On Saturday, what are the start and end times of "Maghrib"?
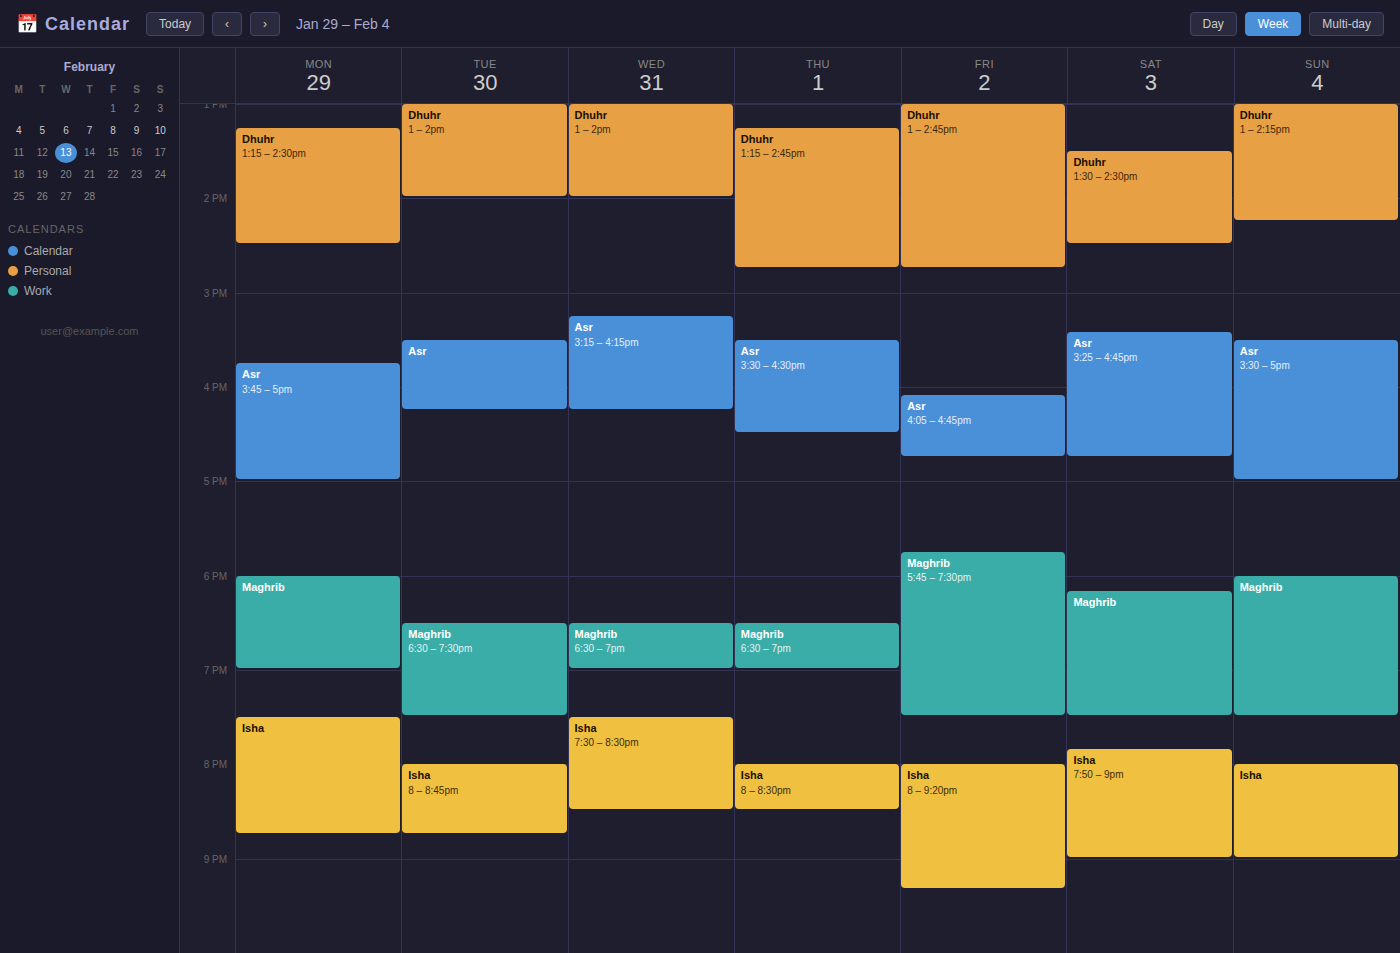
6:10 PM to 7:30 PM